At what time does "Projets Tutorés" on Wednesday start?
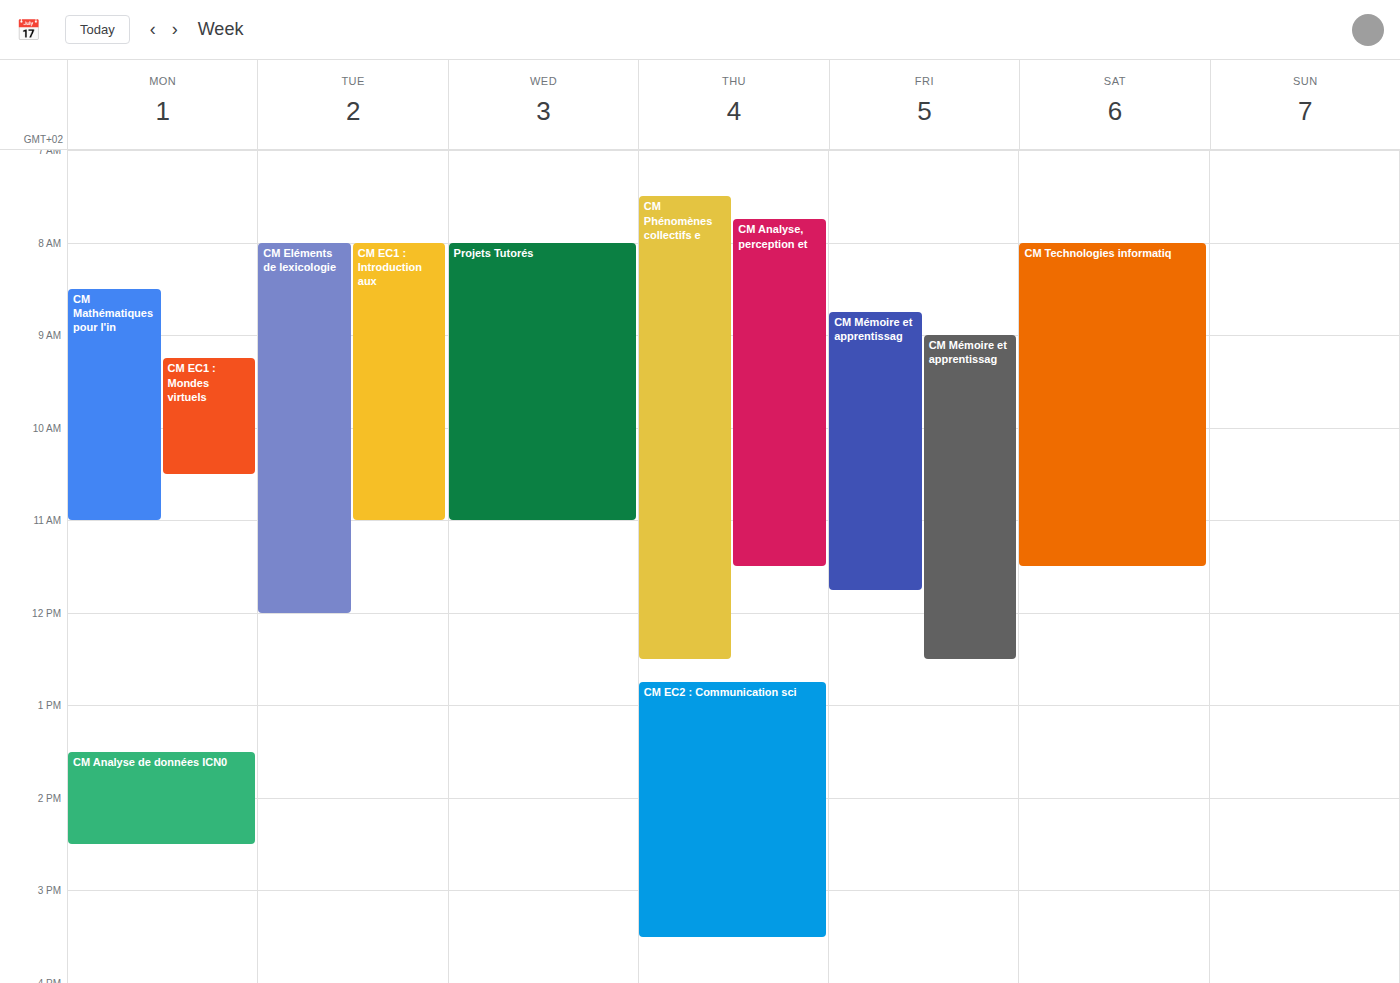
8:00 AM